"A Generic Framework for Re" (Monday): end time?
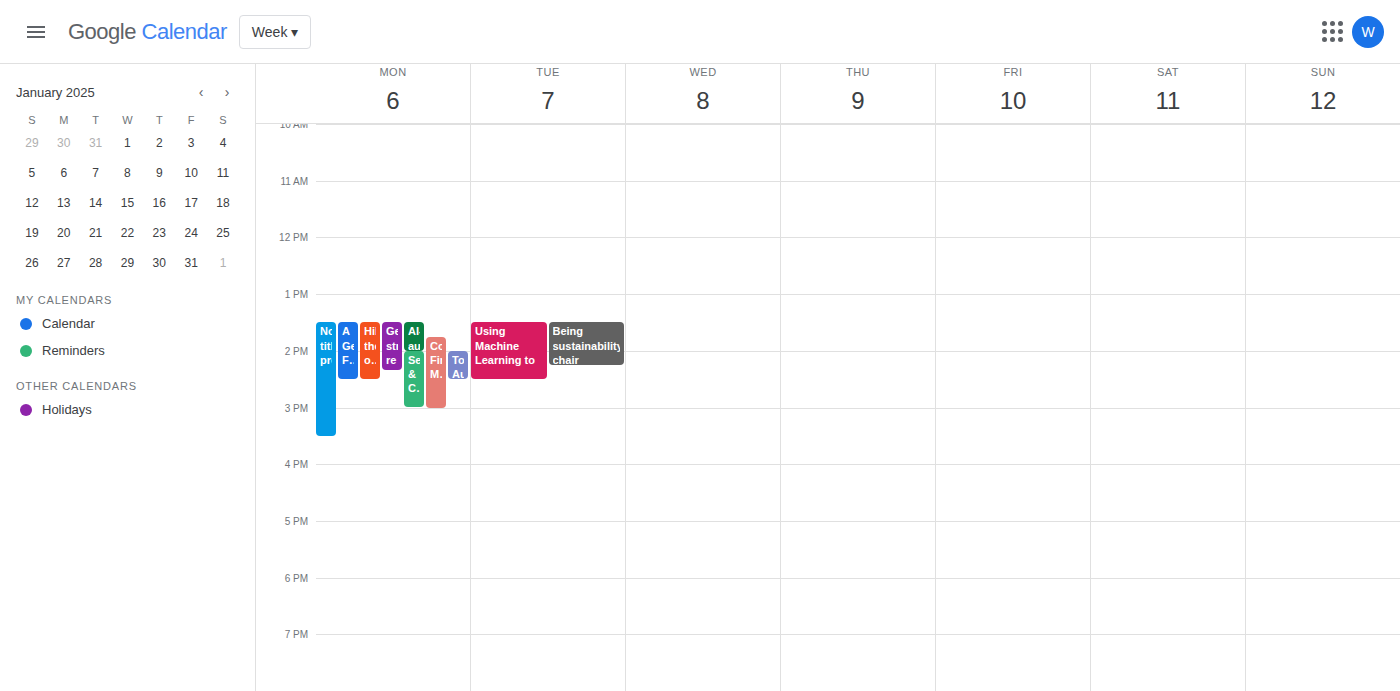
14:30